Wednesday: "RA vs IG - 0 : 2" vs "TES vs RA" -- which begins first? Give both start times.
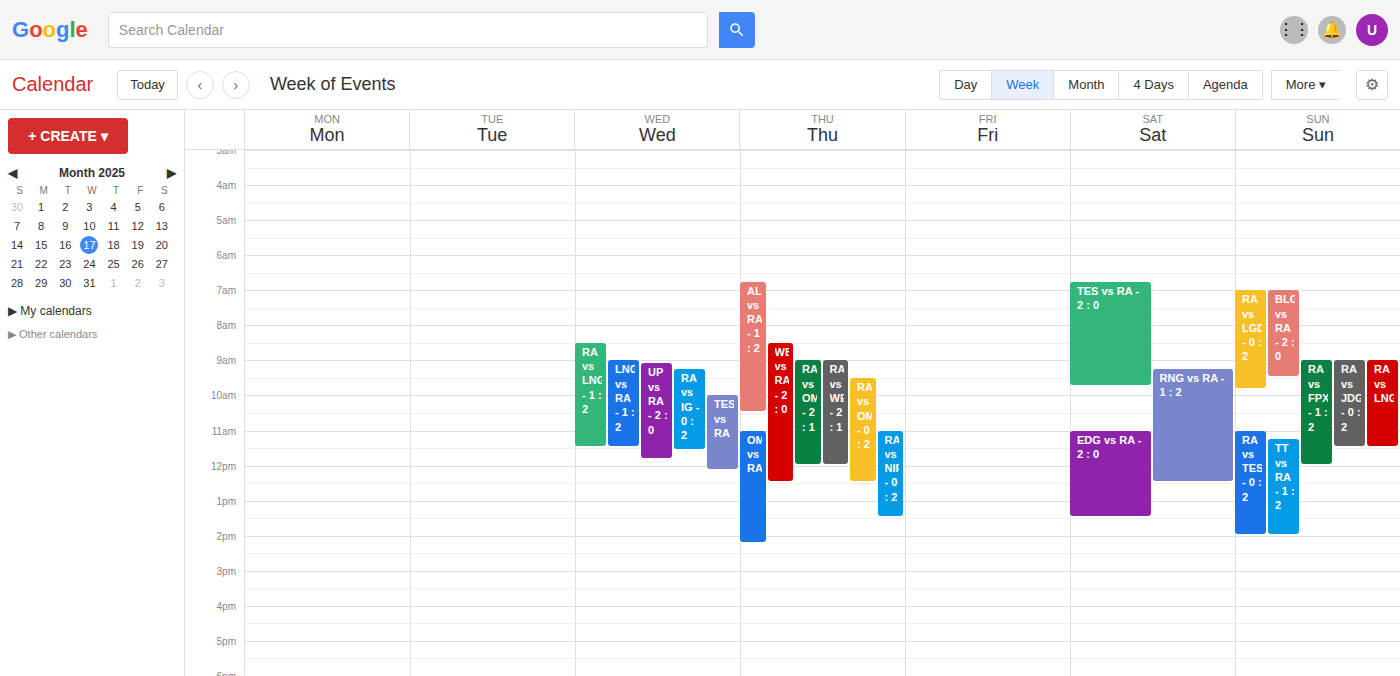
"RA vs IG - 0 : 2" 9:15 AM; "TES vs RA" 10:00 AM.